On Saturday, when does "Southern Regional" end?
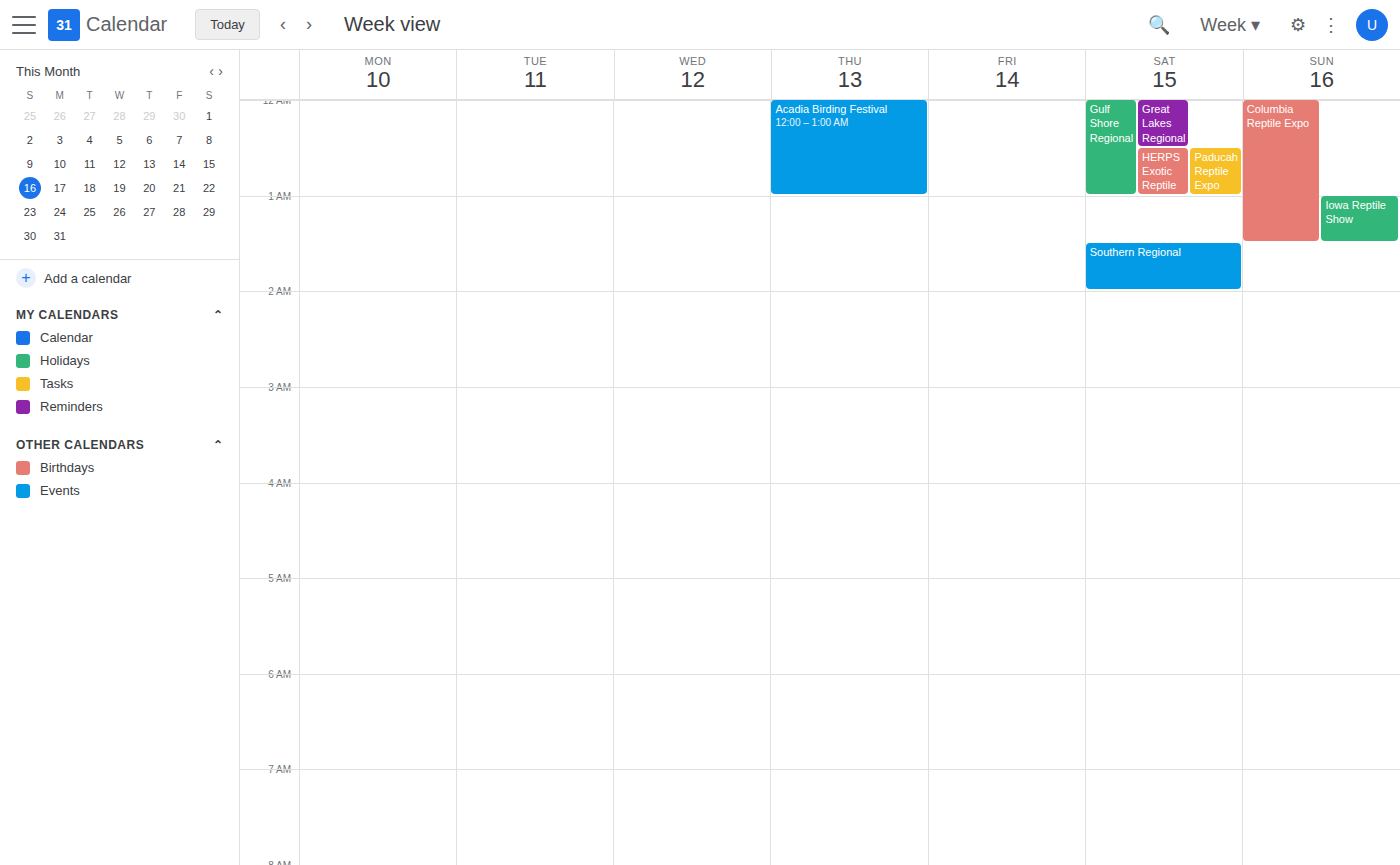
02:00